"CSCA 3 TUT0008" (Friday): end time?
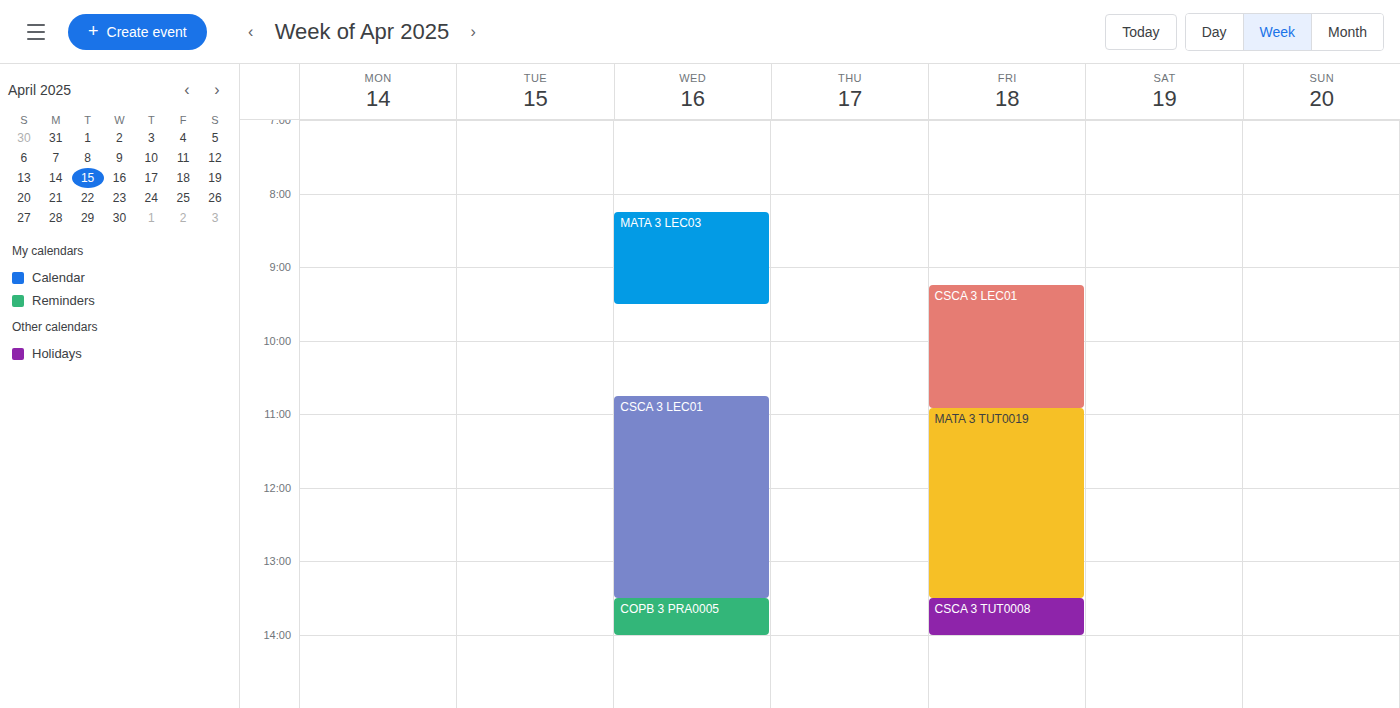
2:00 PM